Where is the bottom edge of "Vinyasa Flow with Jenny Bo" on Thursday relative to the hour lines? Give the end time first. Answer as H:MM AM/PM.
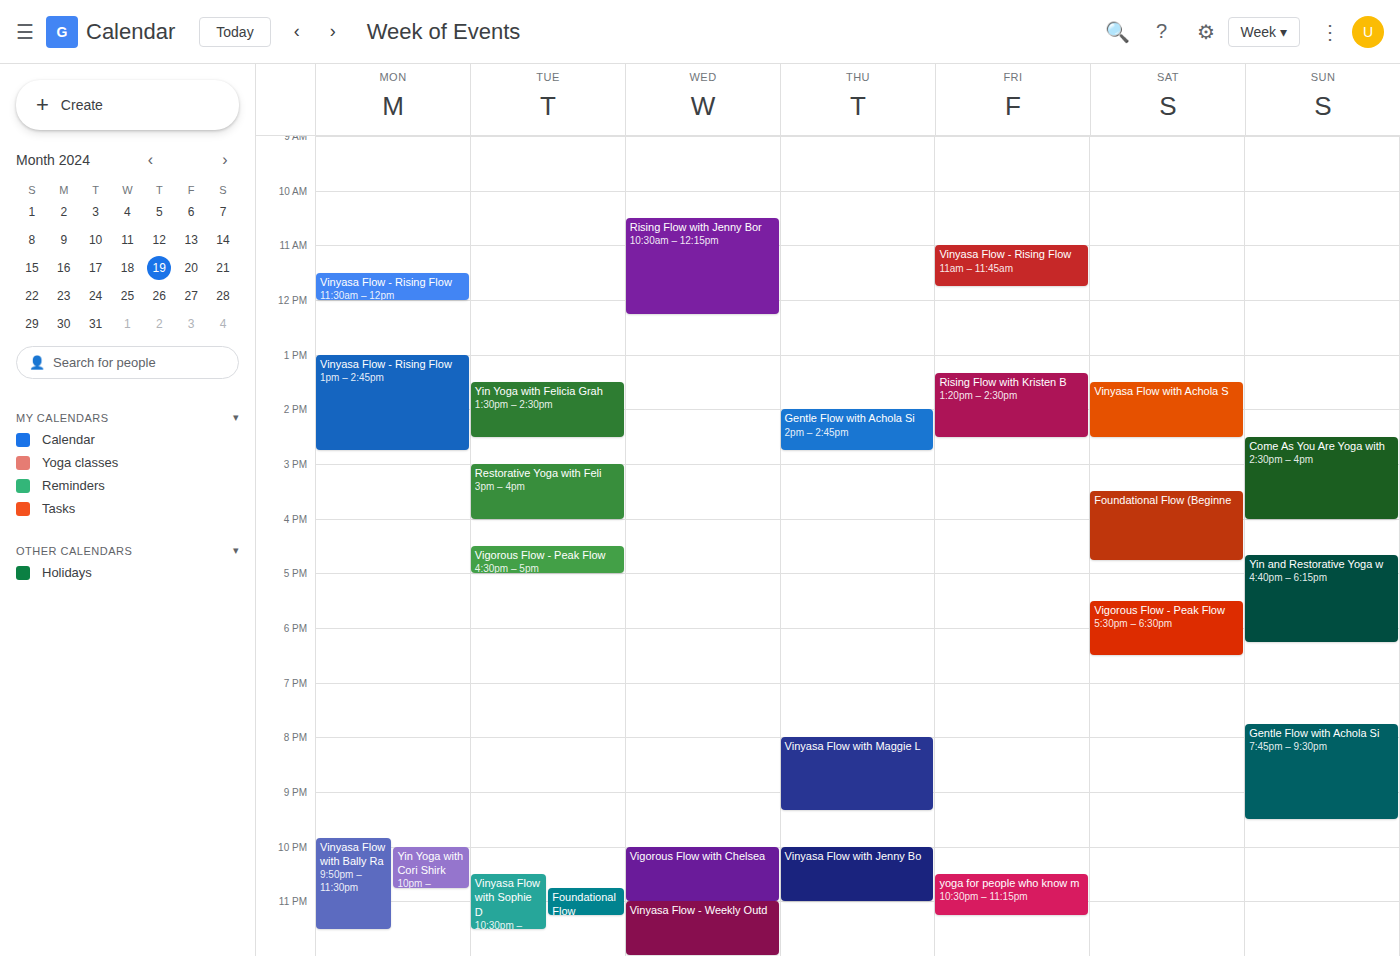
11:00 PM -- exactly on the 11 PM line.